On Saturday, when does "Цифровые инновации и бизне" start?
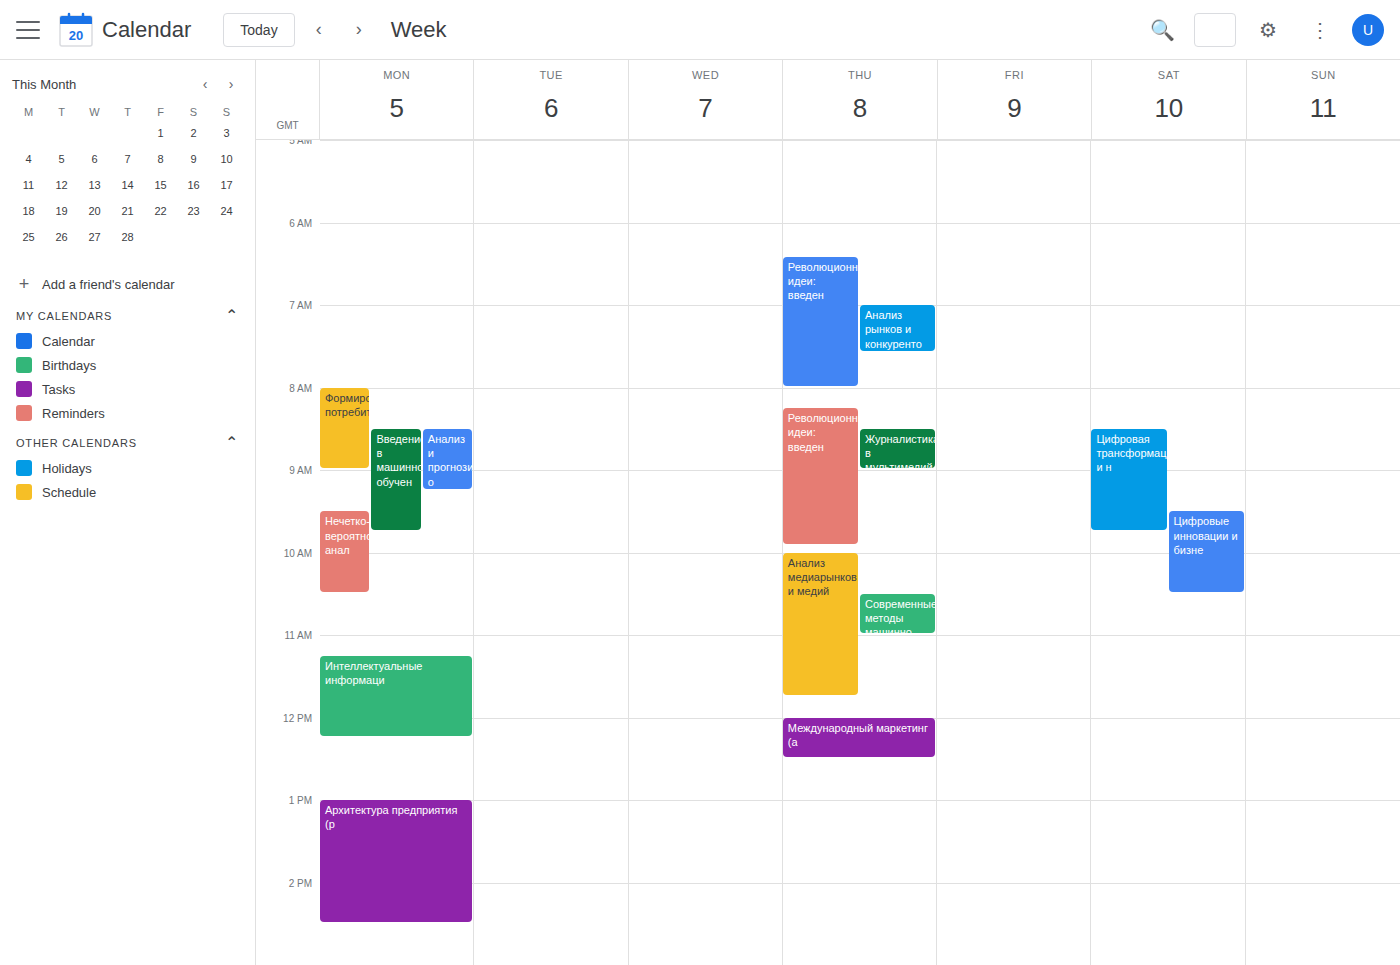
09:30